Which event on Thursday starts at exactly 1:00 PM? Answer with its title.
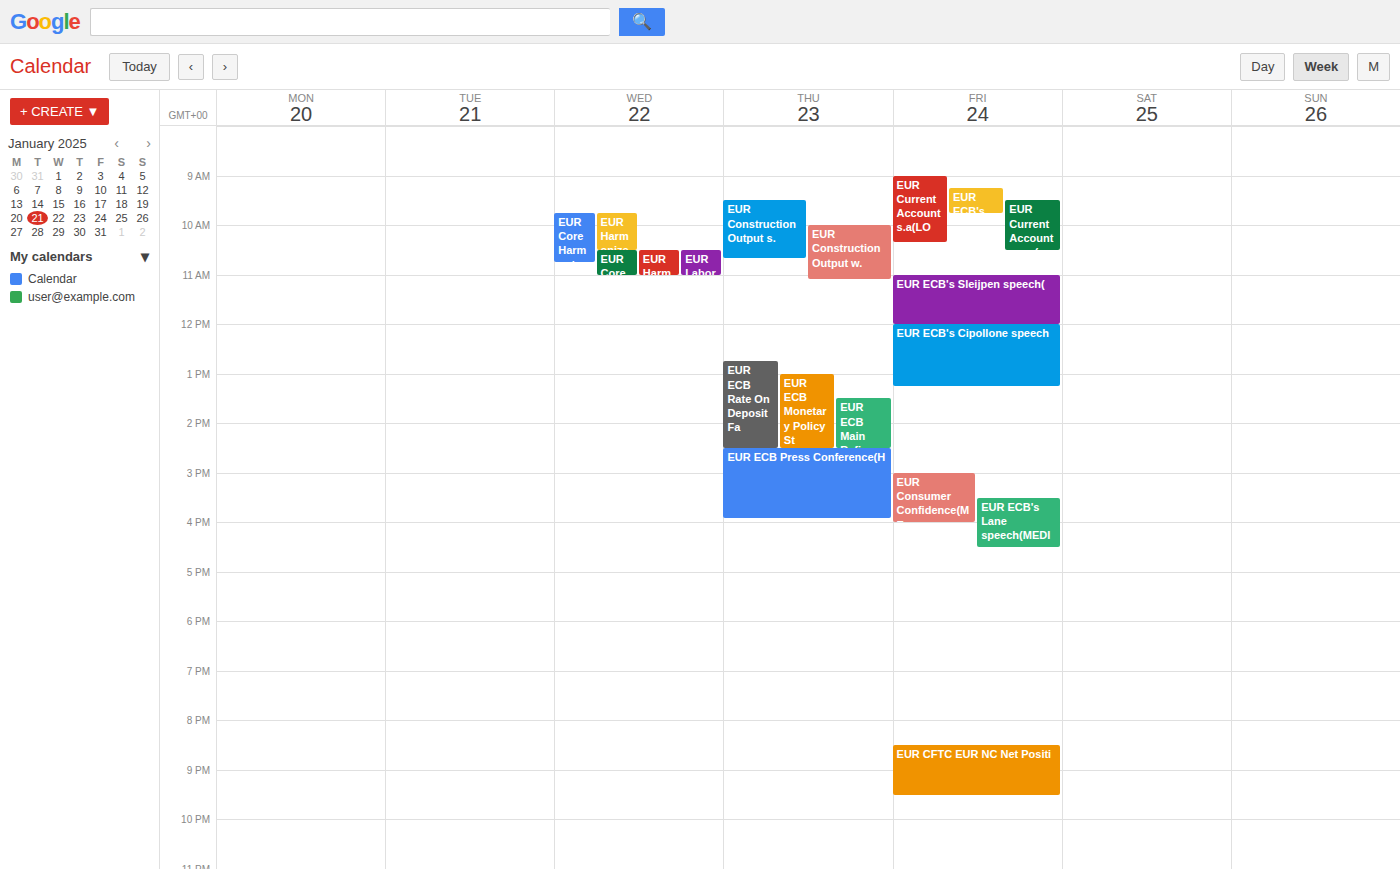
"EUR ECB Monetary Policy St"